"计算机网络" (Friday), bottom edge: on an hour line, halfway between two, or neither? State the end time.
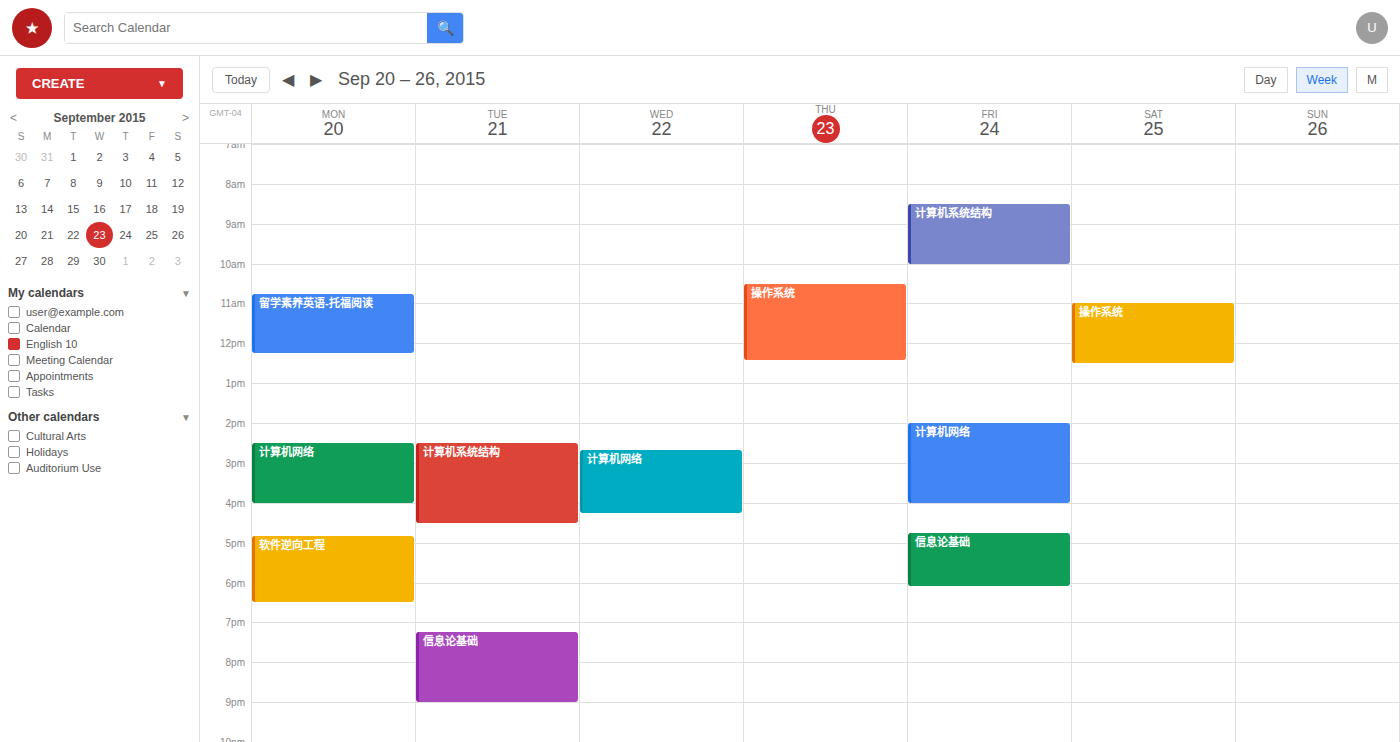
4:00 PM -- exactly on the 4 PM line.